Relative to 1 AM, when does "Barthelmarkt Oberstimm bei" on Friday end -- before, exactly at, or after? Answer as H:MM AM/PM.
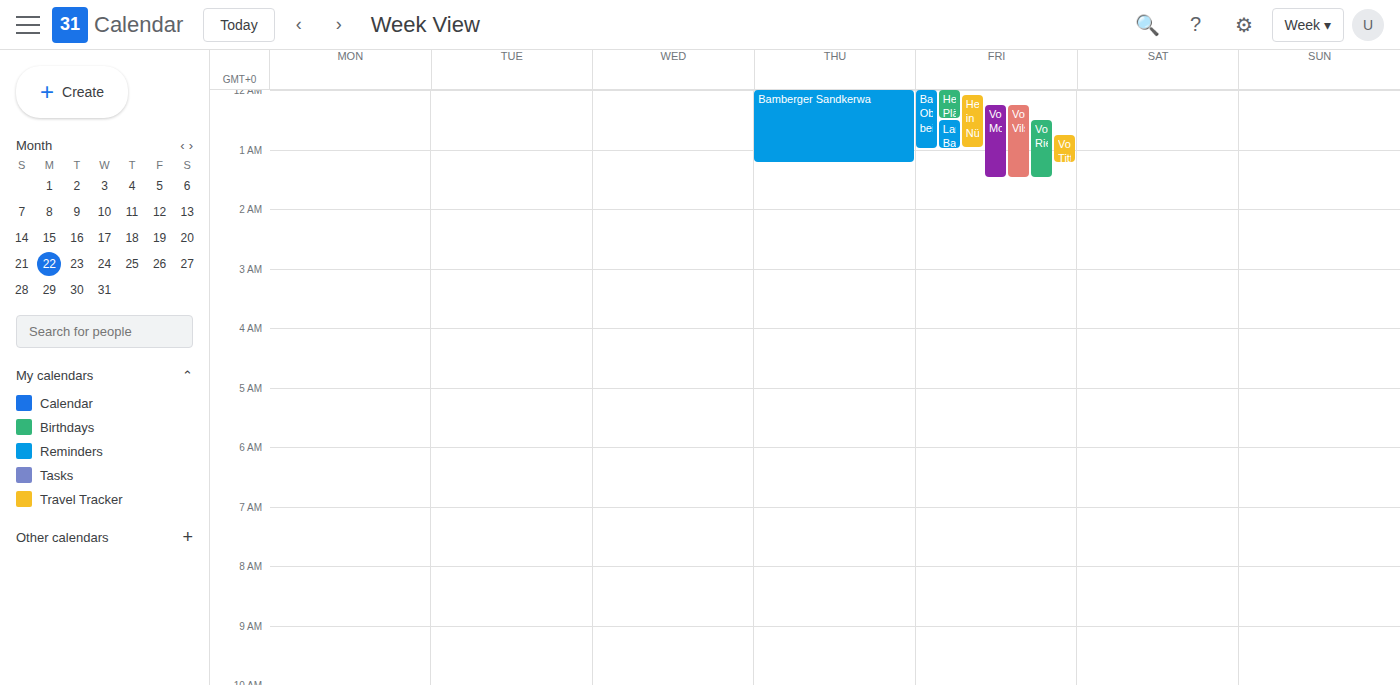
1:00 AM -- exactly at 1 AM, on the 1 AM line.